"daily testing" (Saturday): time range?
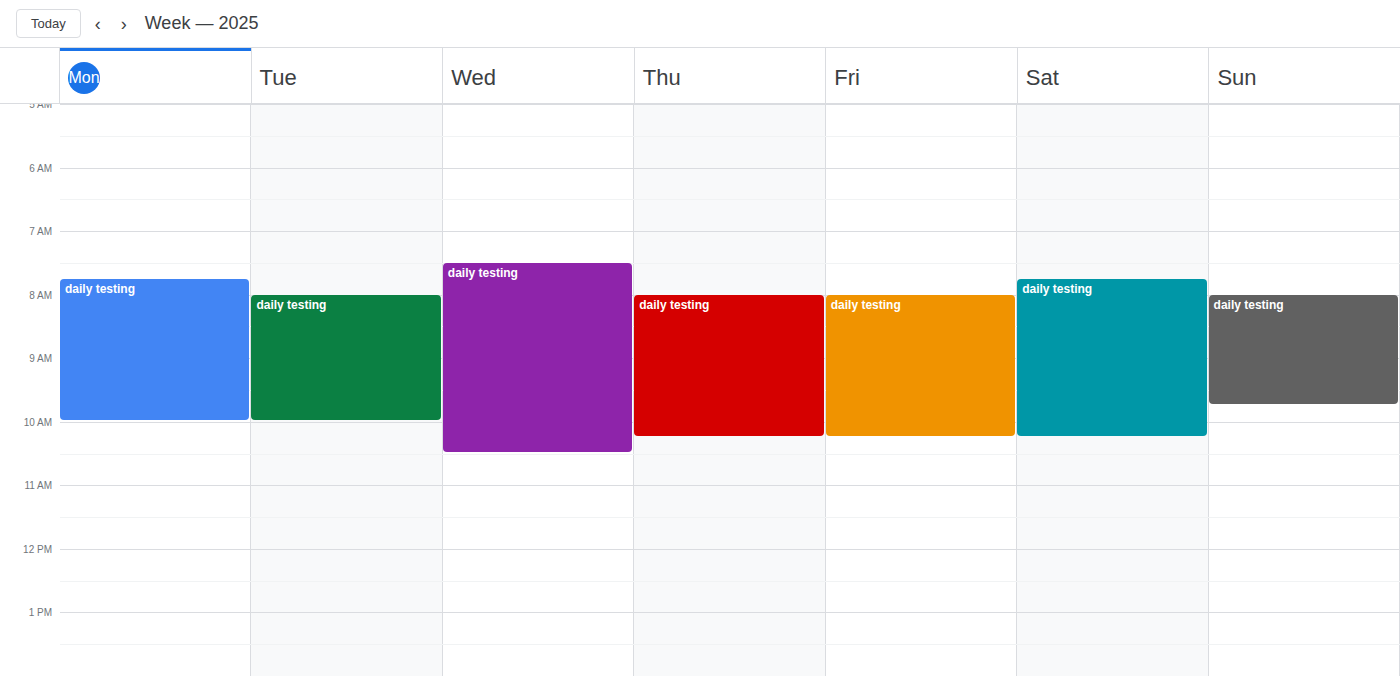
7:45 AM to 10:15 AM